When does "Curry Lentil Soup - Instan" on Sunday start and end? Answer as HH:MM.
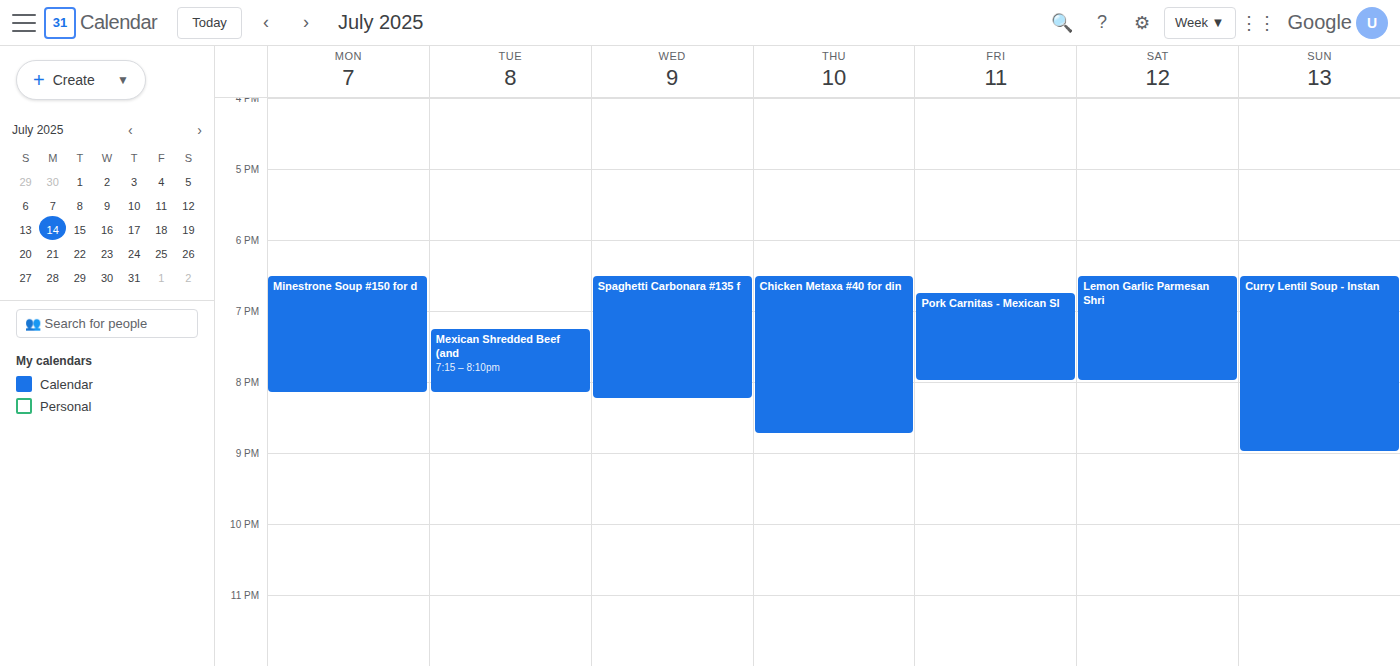
18:30 to 21:00